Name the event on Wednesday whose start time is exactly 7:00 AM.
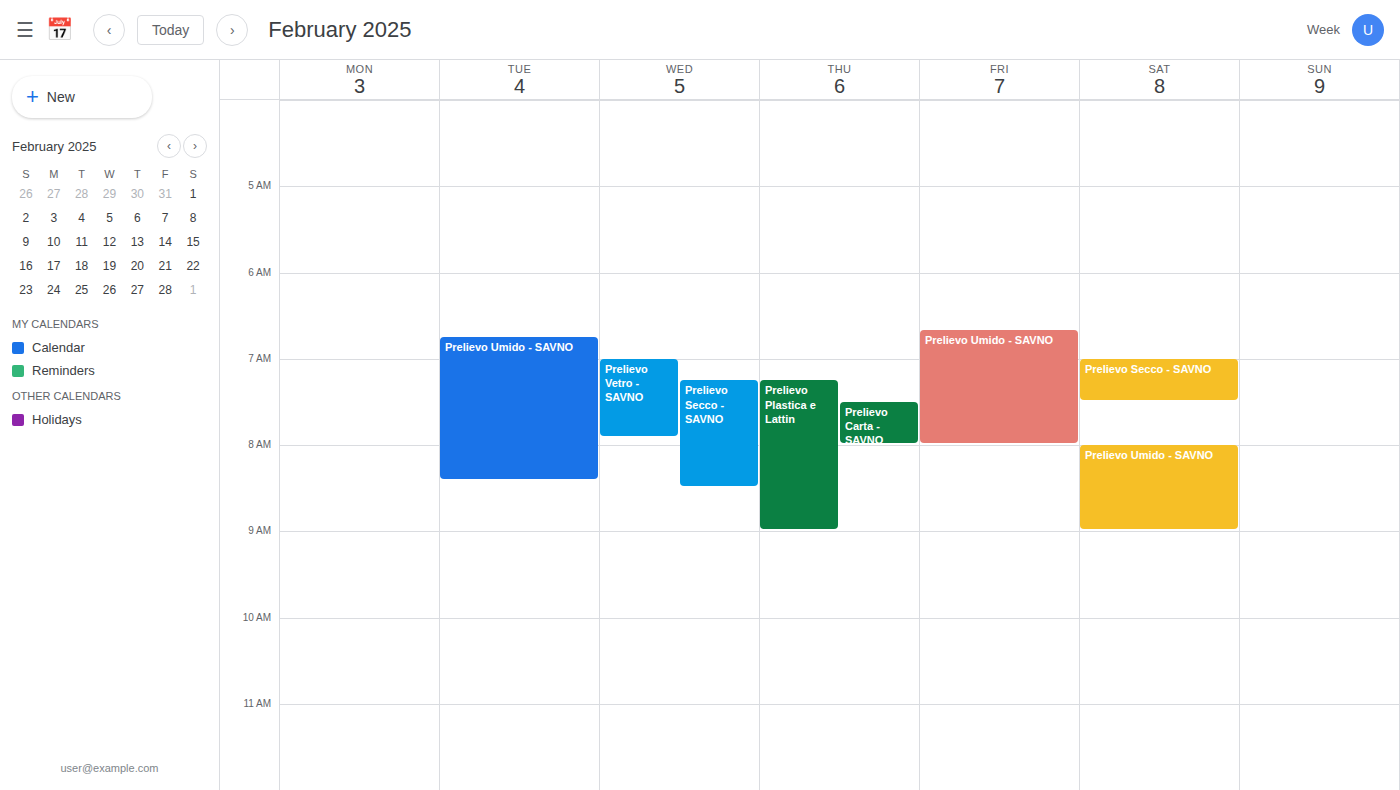
"Prelievo Vetro - SAVNO"